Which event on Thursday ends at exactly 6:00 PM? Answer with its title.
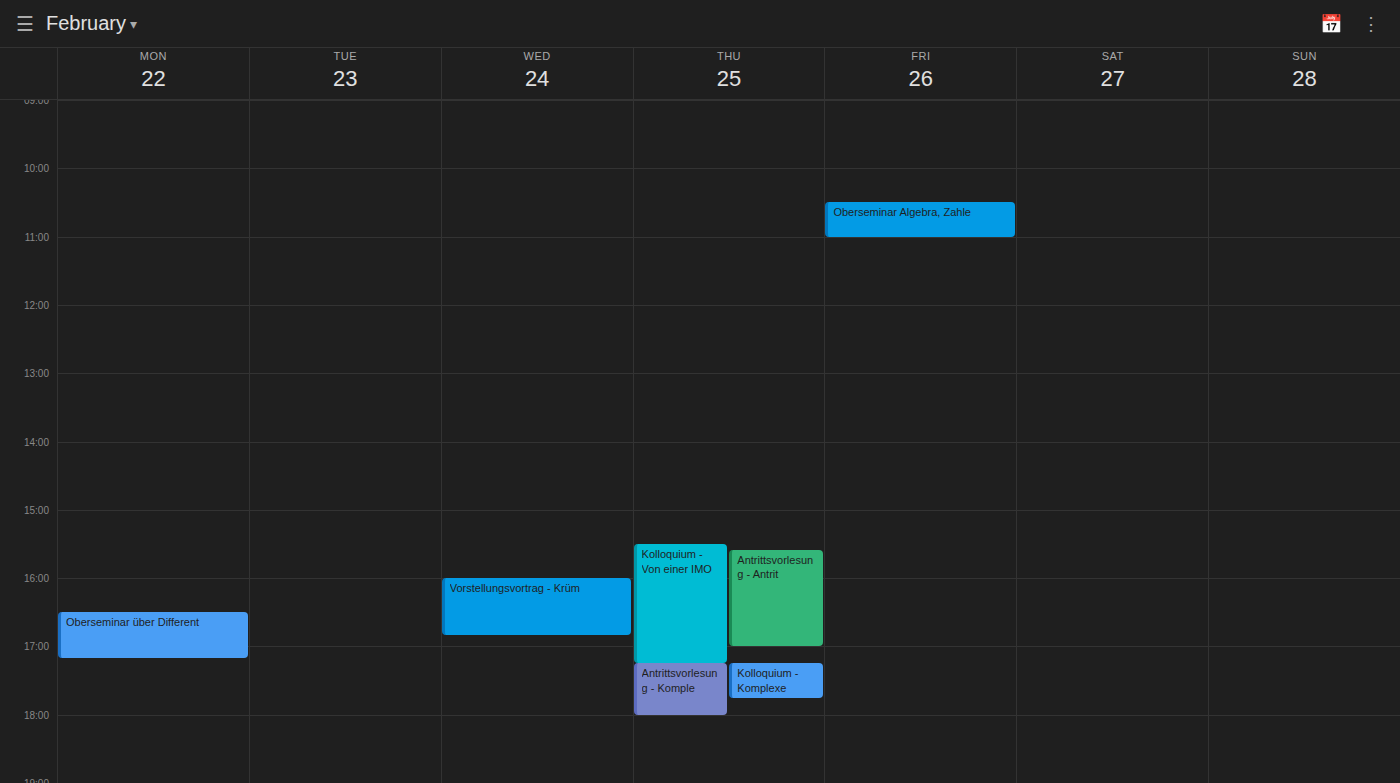
"Antrittsvorlesung - Komple"